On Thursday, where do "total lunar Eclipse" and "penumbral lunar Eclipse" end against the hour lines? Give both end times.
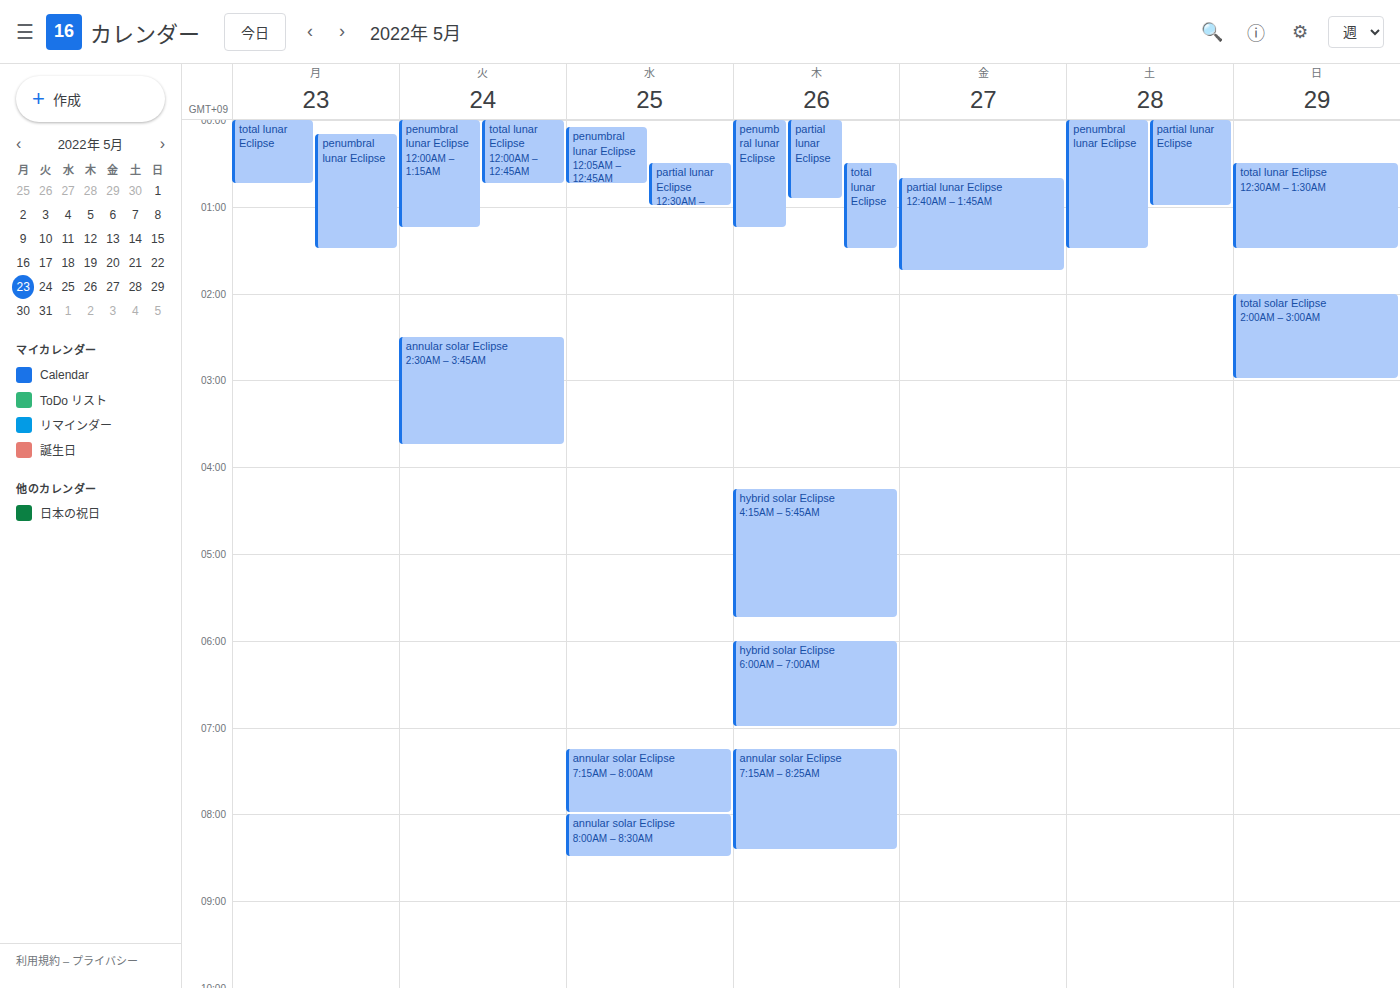
"total lunar Eclipse": 1:30 AM, halfway between the 1 AM and 2 AM lines. "penumbral lunar Eclipse": 1:15 AM, neither: a quarter of the way from the 1 AM line to the 2 AM line.